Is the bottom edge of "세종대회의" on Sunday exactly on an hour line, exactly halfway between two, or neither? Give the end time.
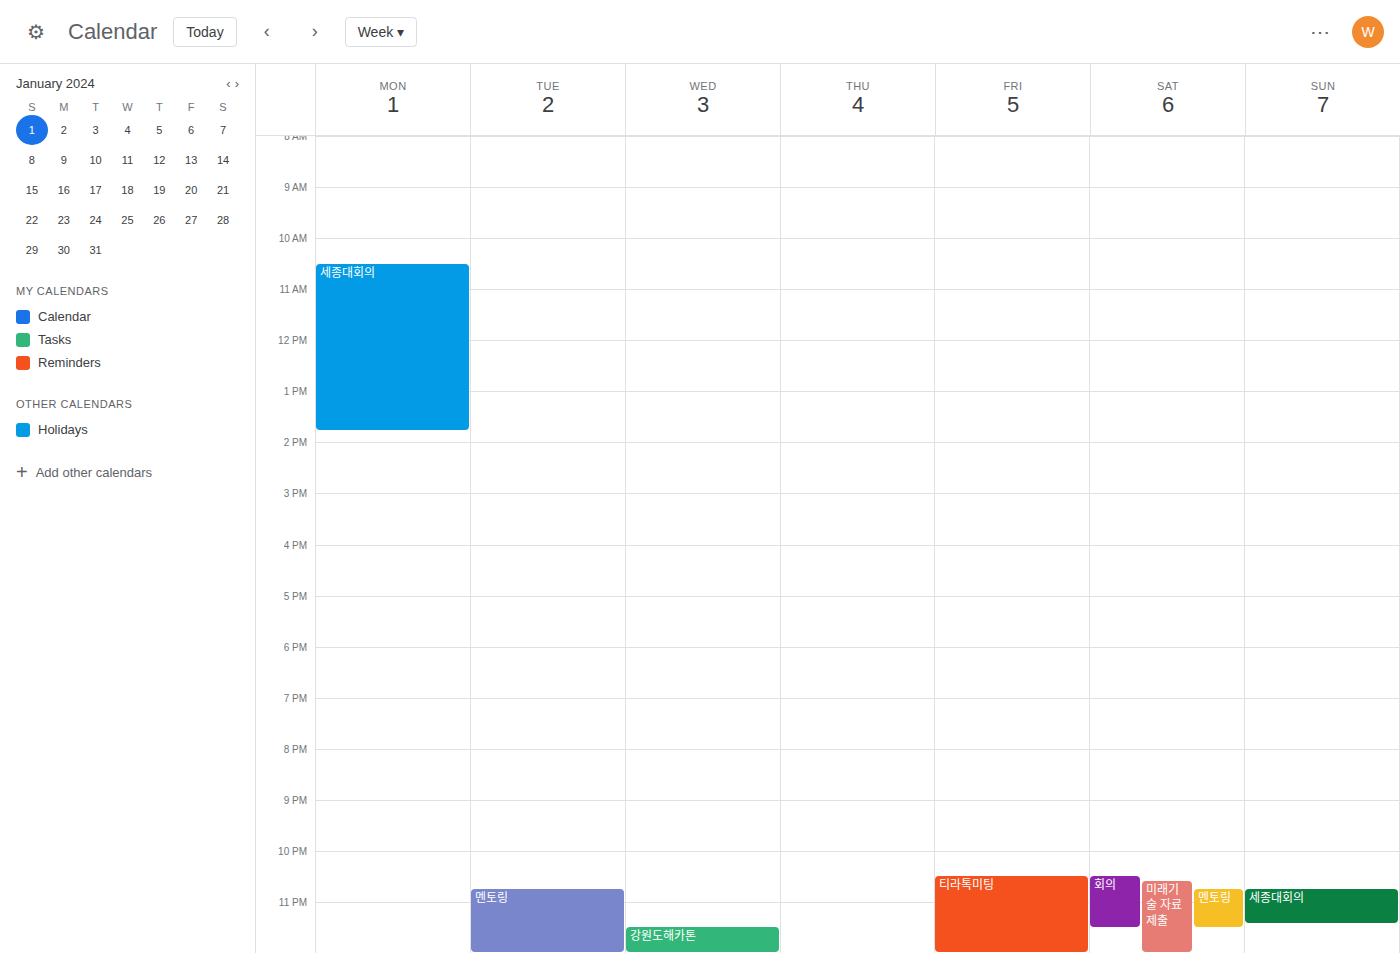
11:25 PM -- neither: 25 minutes below the 11 PM line and 35 minutes above the 12 AM line.